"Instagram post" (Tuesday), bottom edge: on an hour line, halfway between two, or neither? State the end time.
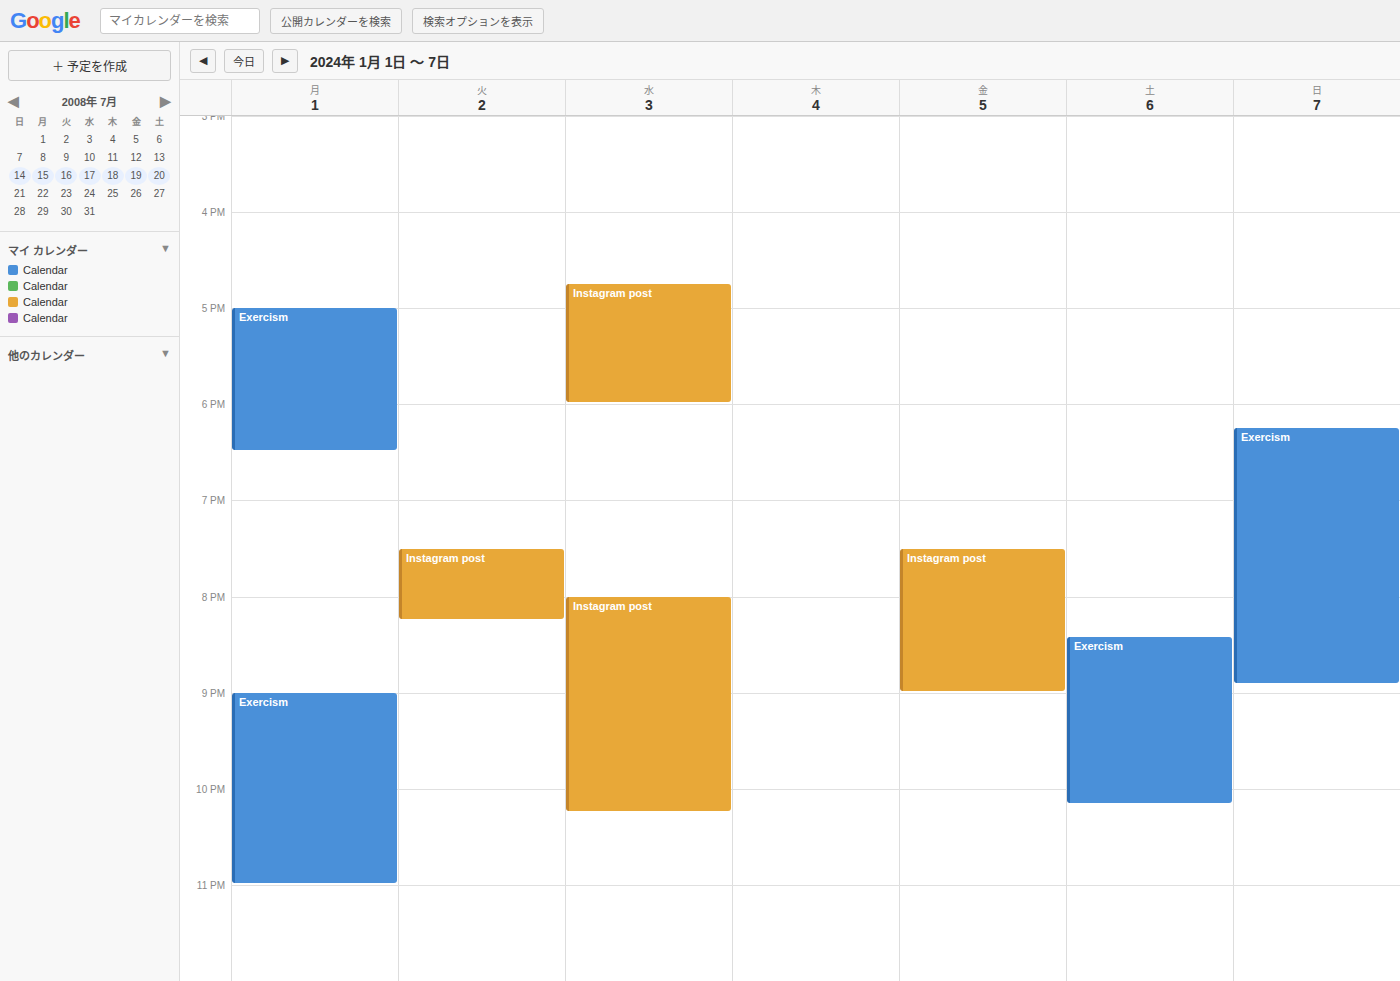
20:15 -- neither: a quarter of the way from the 20:00 line to the 21:00 line.